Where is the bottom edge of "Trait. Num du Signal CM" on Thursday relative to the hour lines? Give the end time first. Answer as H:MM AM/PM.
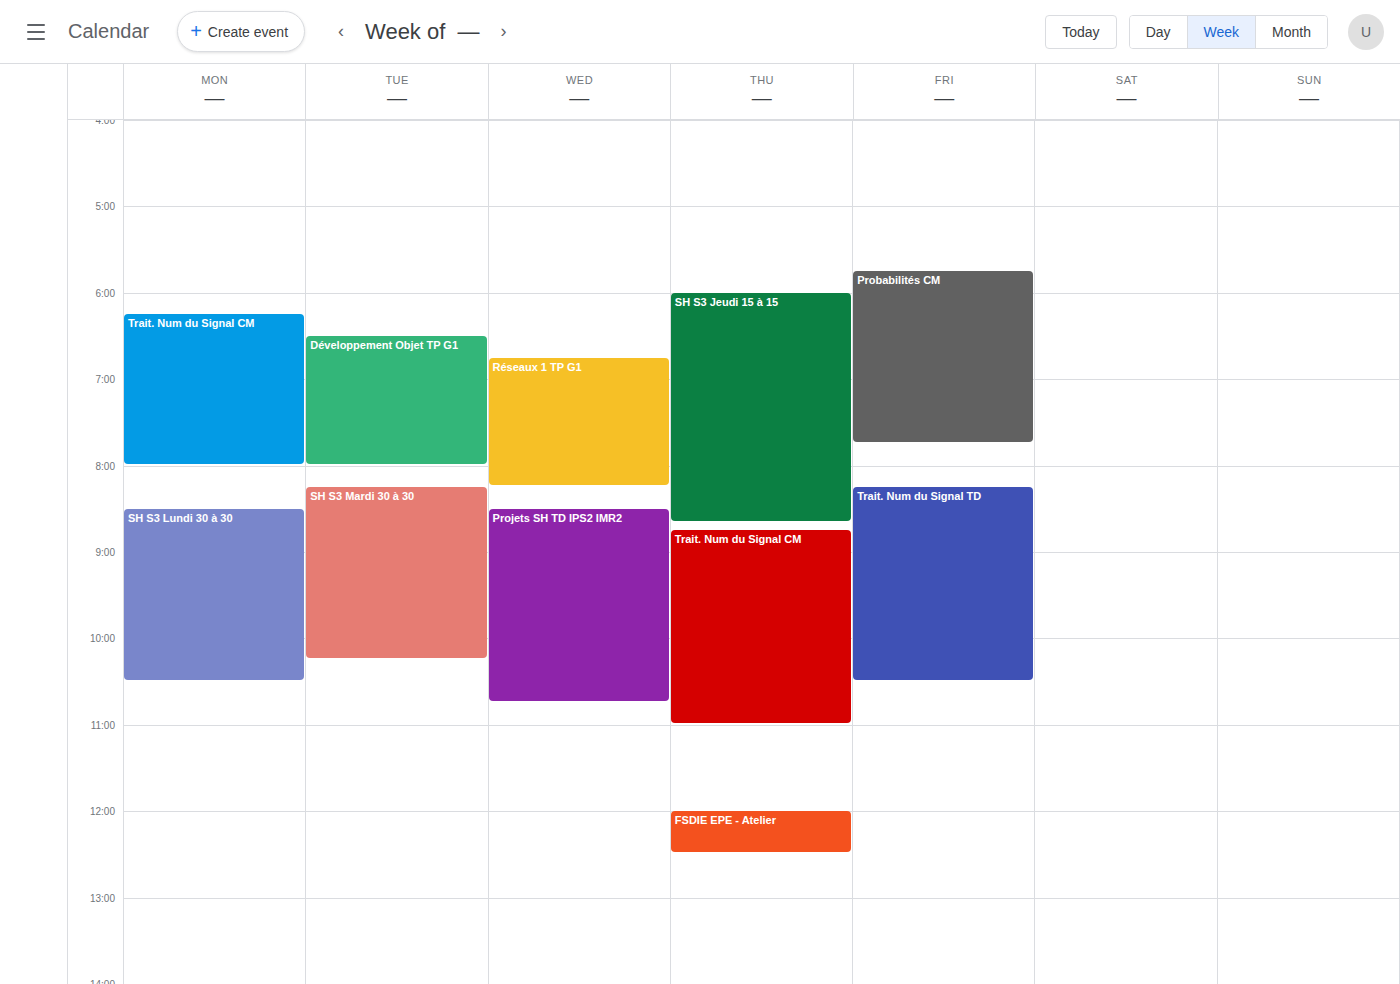
11:00 AM -- exactly on the 11 AM line.